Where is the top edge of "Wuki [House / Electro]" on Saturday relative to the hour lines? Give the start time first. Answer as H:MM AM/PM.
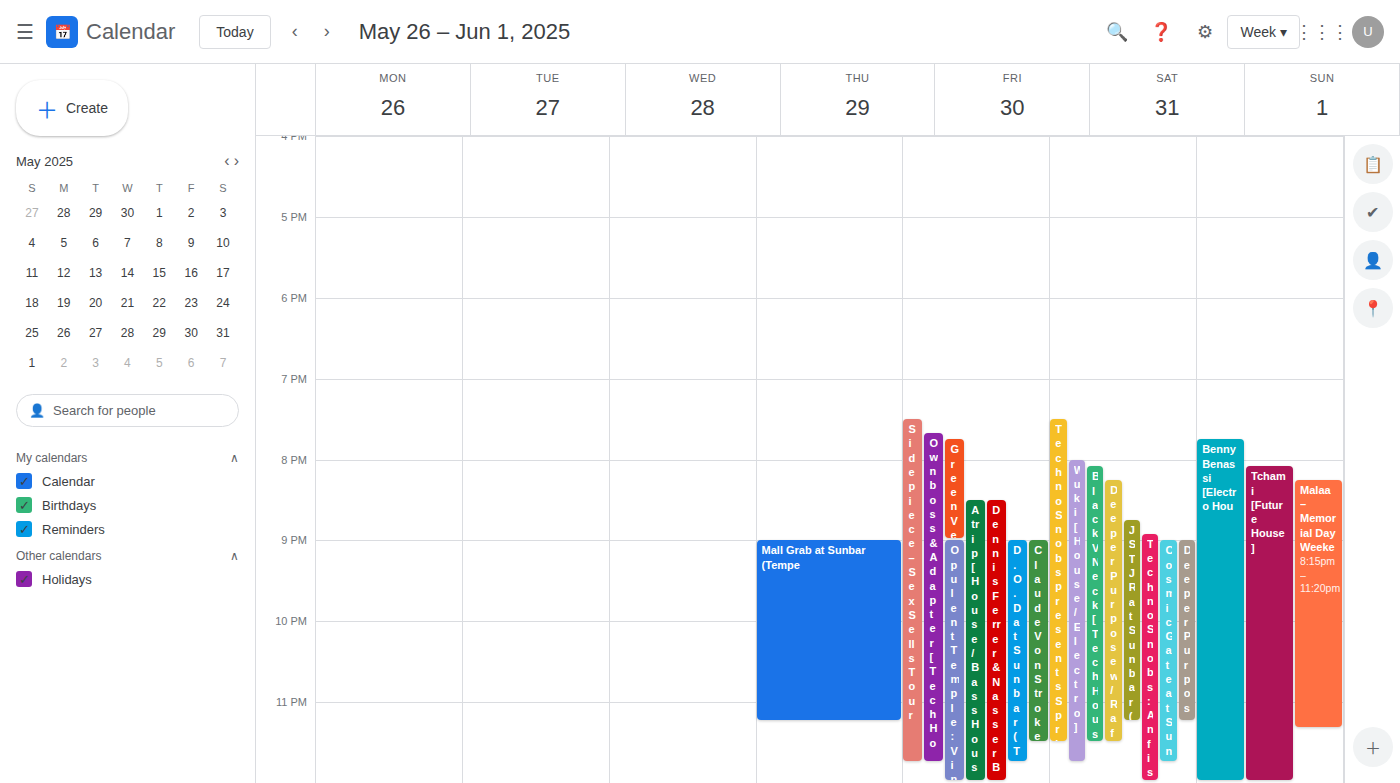
8:00 PM -- exactly on the 8 PM line.